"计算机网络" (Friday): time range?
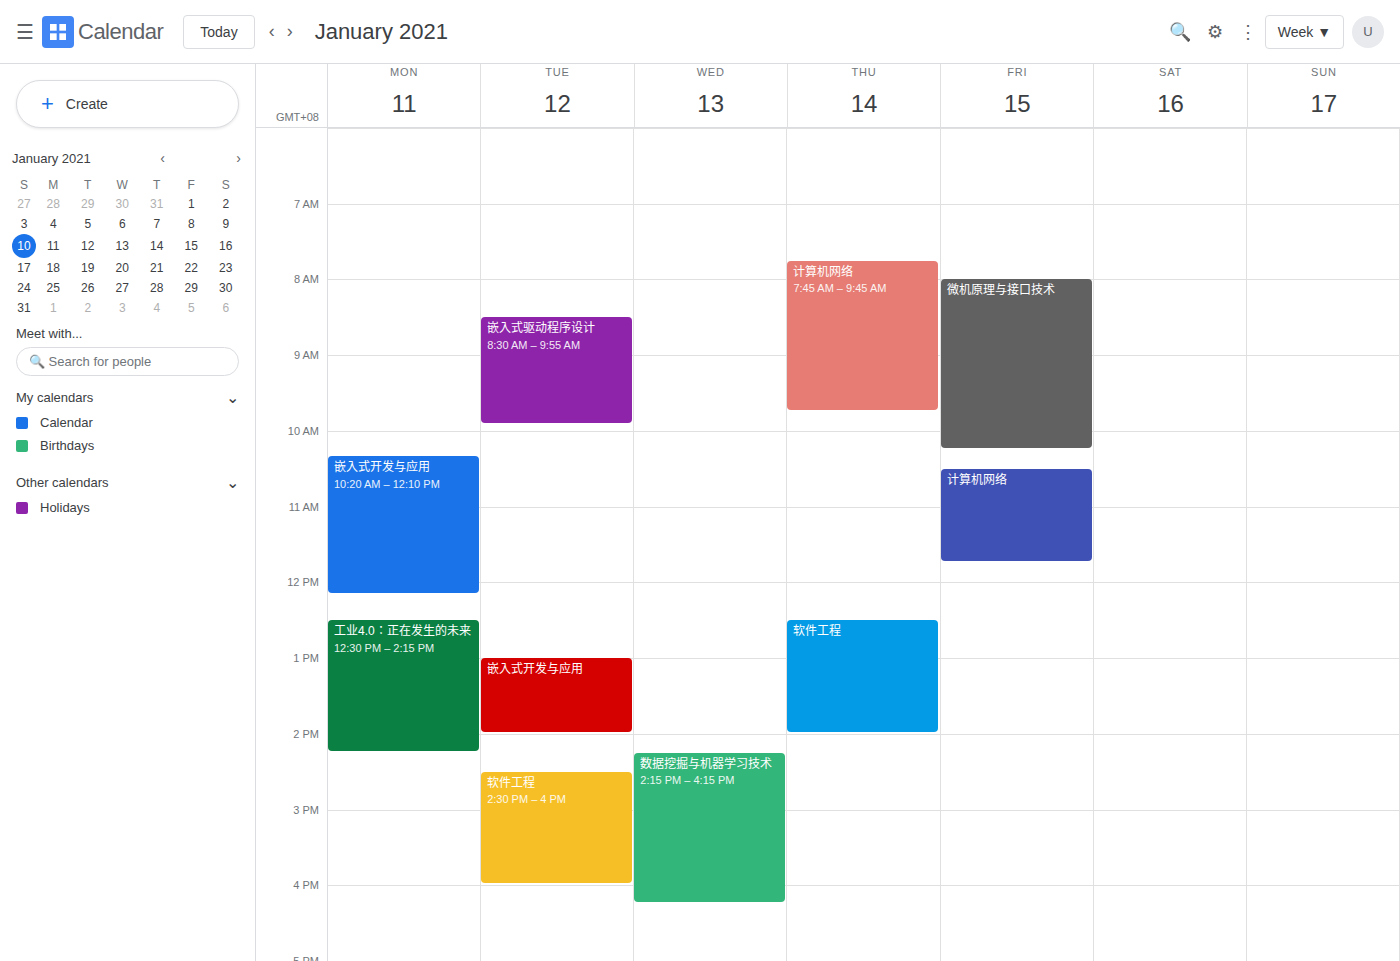
10:30 to 11:45